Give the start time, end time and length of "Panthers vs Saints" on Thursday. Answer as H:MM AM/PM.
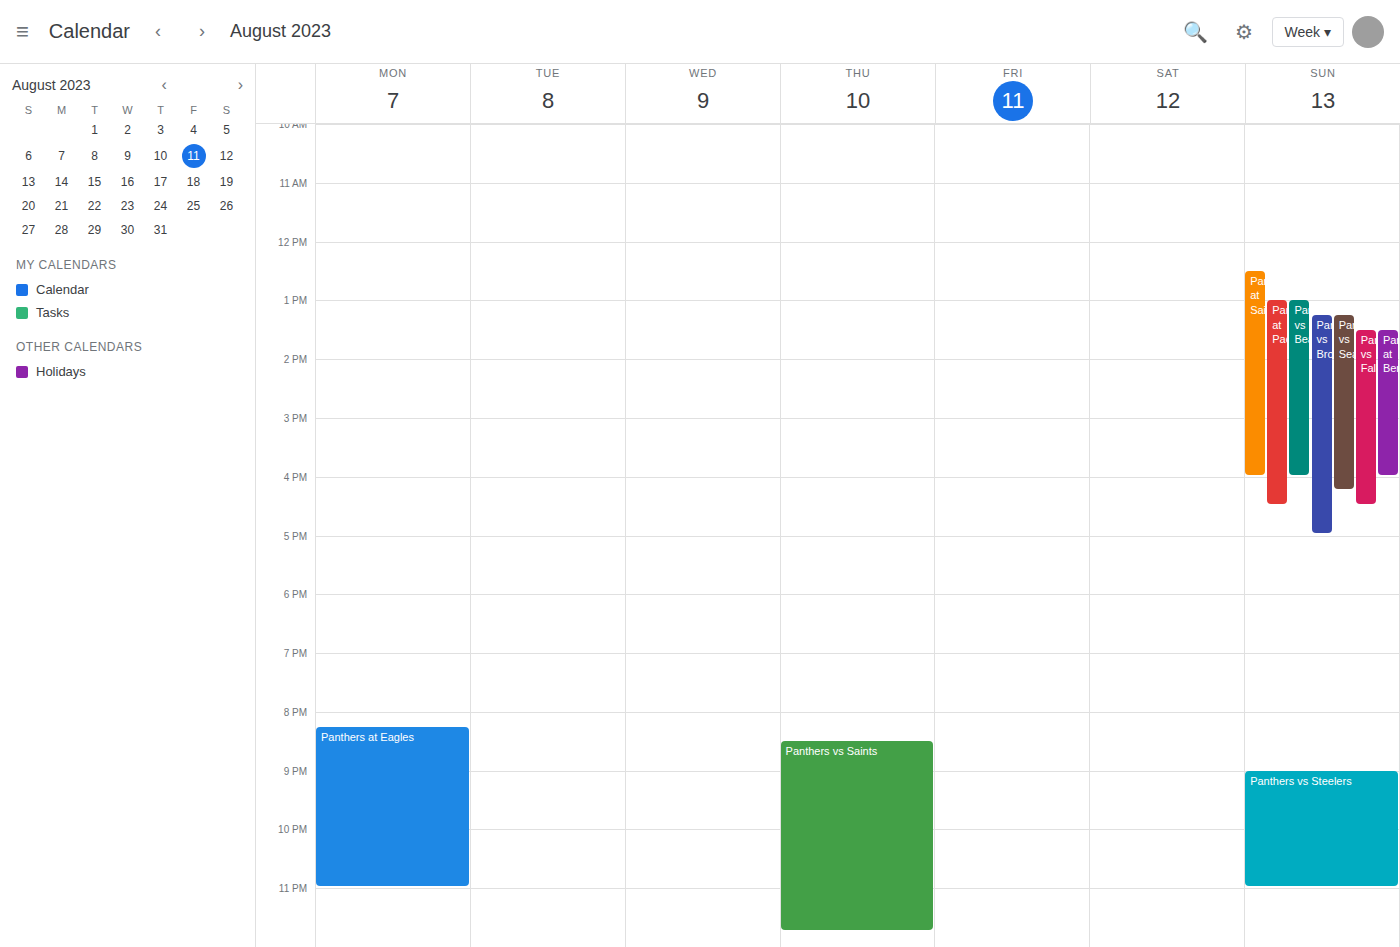
8:30 PM to 11:45 PM, 3 hours 15 minutes